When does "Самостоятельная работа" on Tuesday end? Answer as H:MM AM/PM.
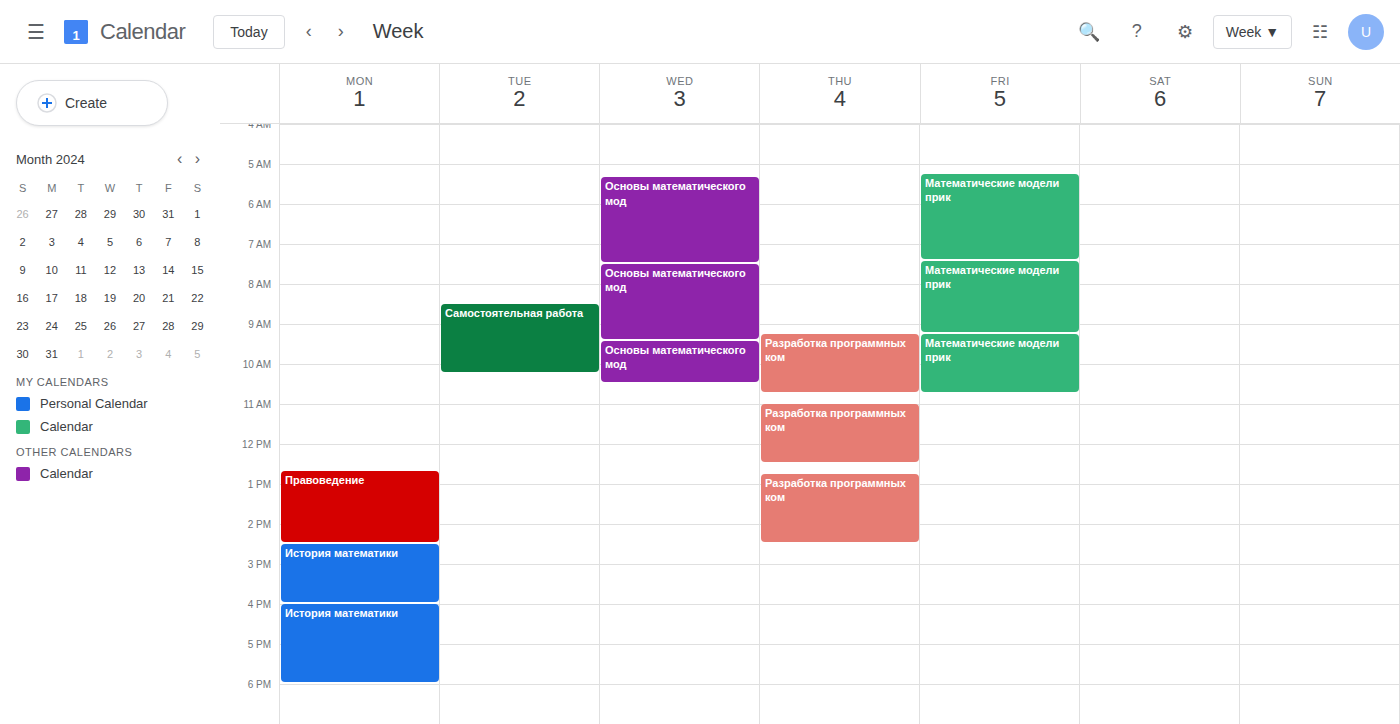
10:15 AM